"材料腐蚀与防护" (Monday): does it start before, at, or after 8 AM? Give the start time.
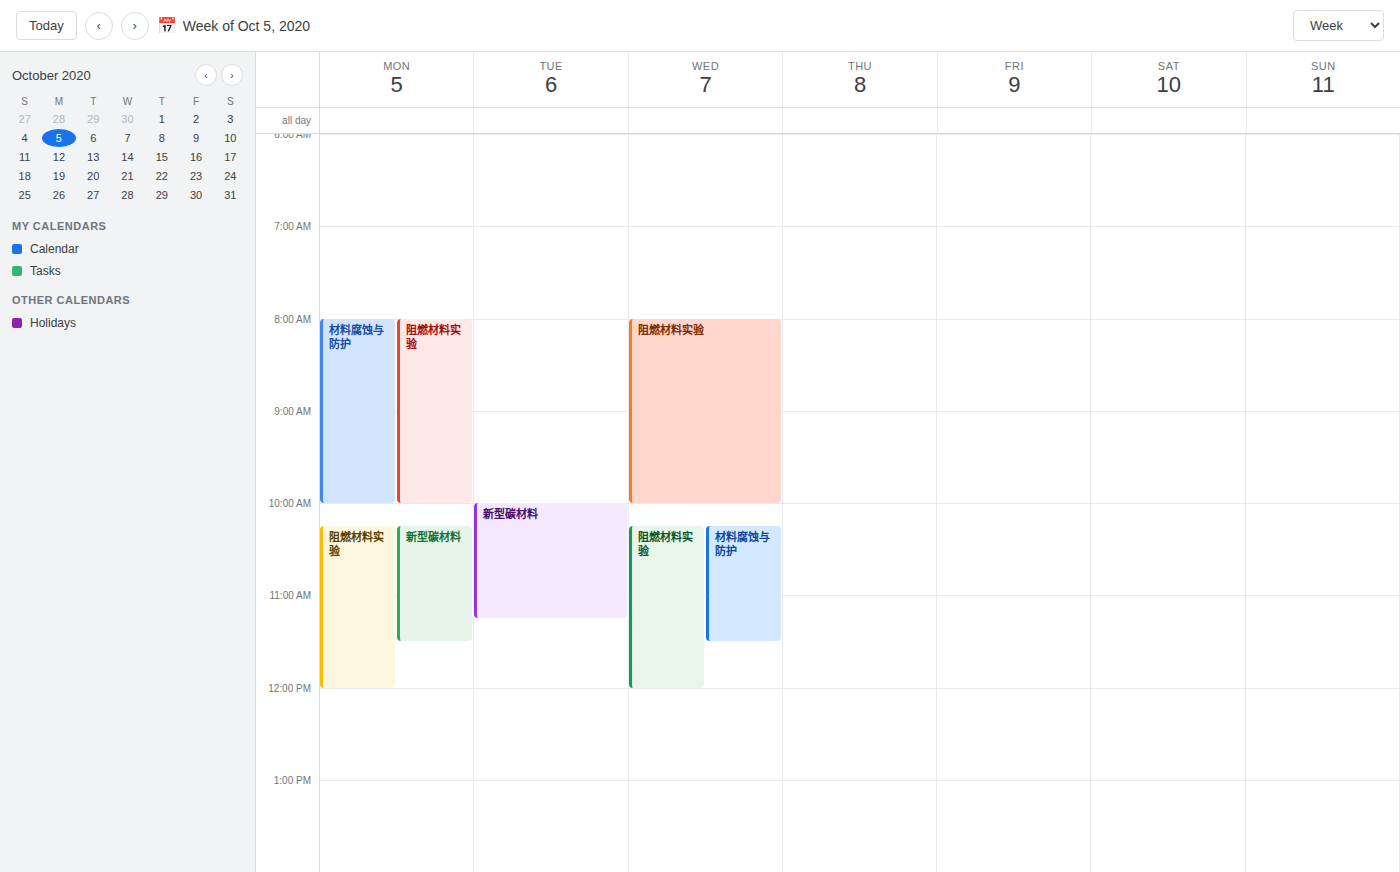
8:00 AM -- exactly at 8 AM, on the 8 AM line.